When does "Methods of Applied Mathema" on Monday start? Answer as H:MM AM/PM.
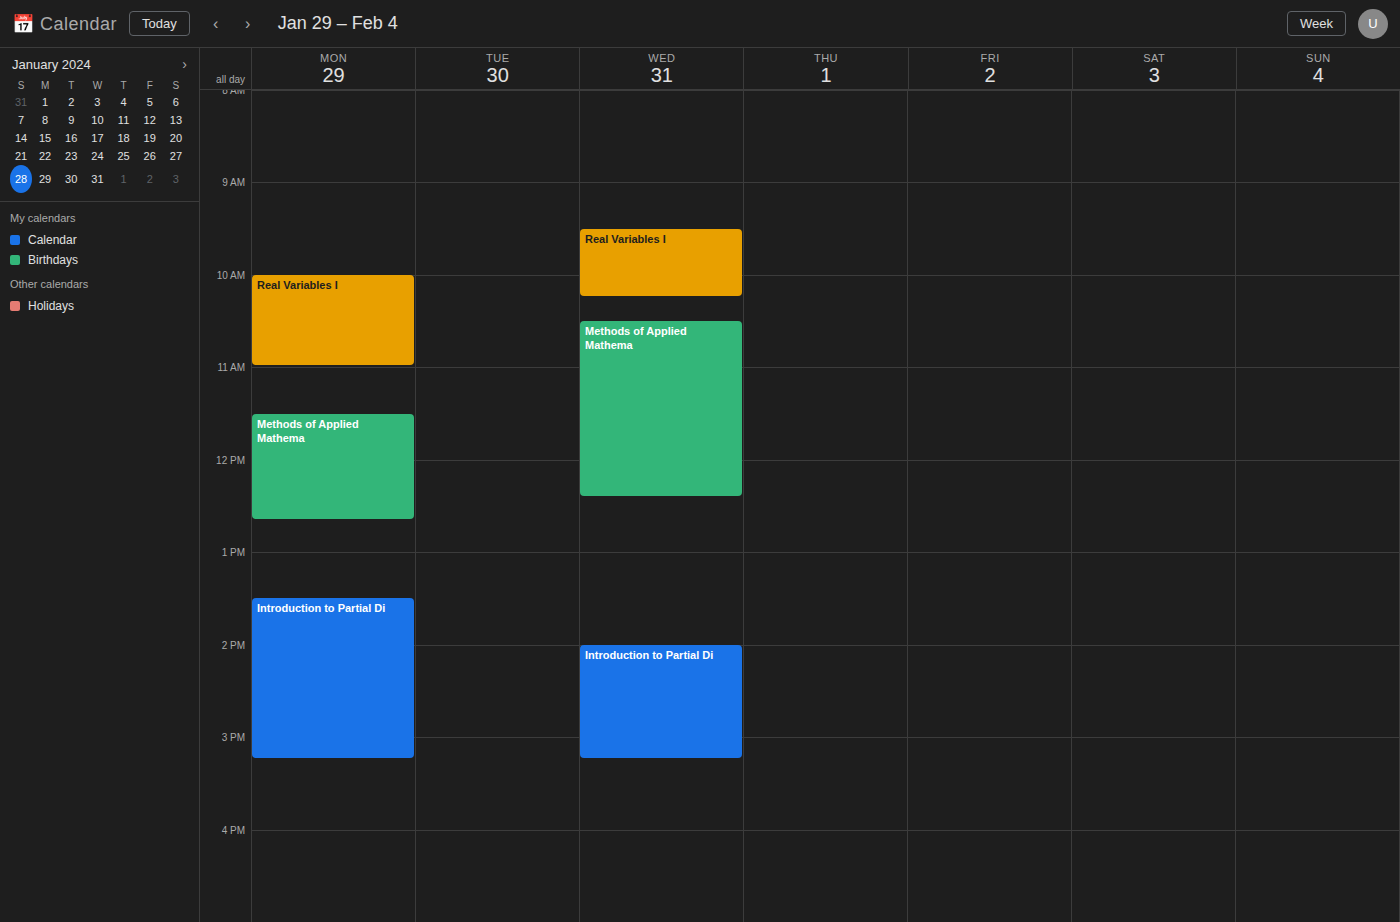
11:30 AM